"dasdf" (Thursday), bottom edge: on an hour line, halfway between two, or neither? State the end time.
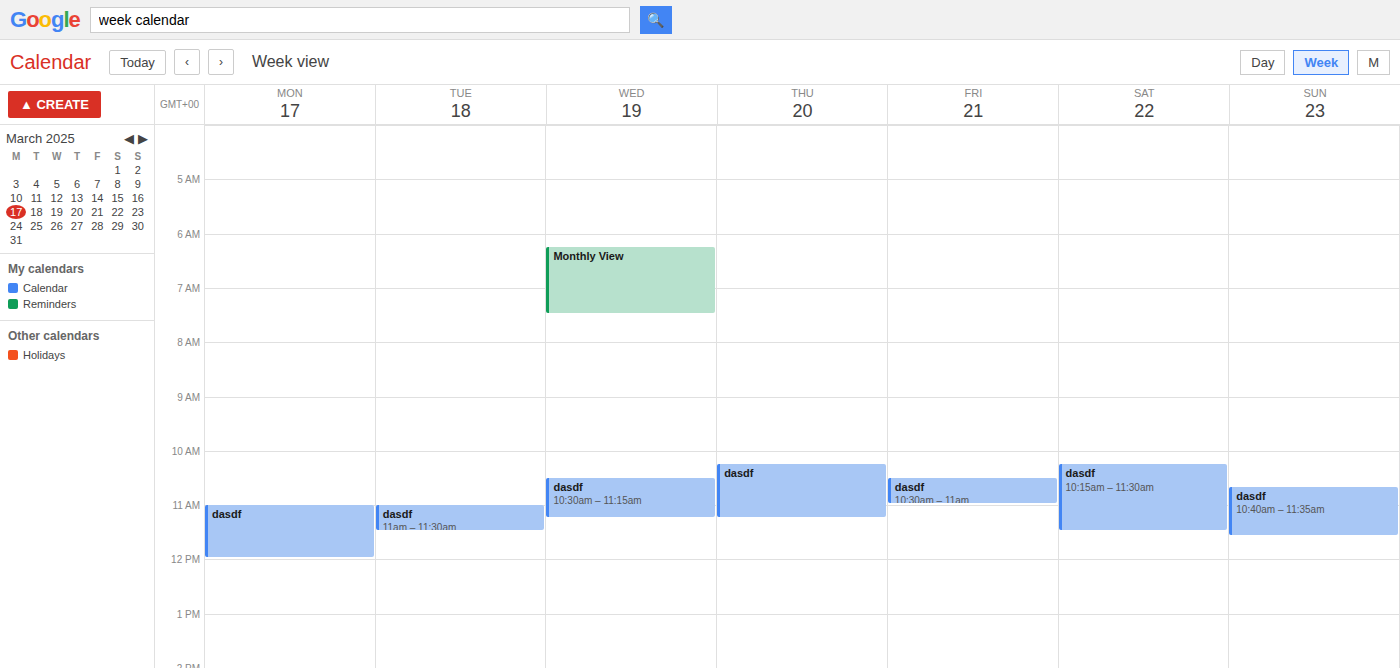
11:15 AM -- neither: a quarter of the way from the 11 AM line to the 12 PM line.